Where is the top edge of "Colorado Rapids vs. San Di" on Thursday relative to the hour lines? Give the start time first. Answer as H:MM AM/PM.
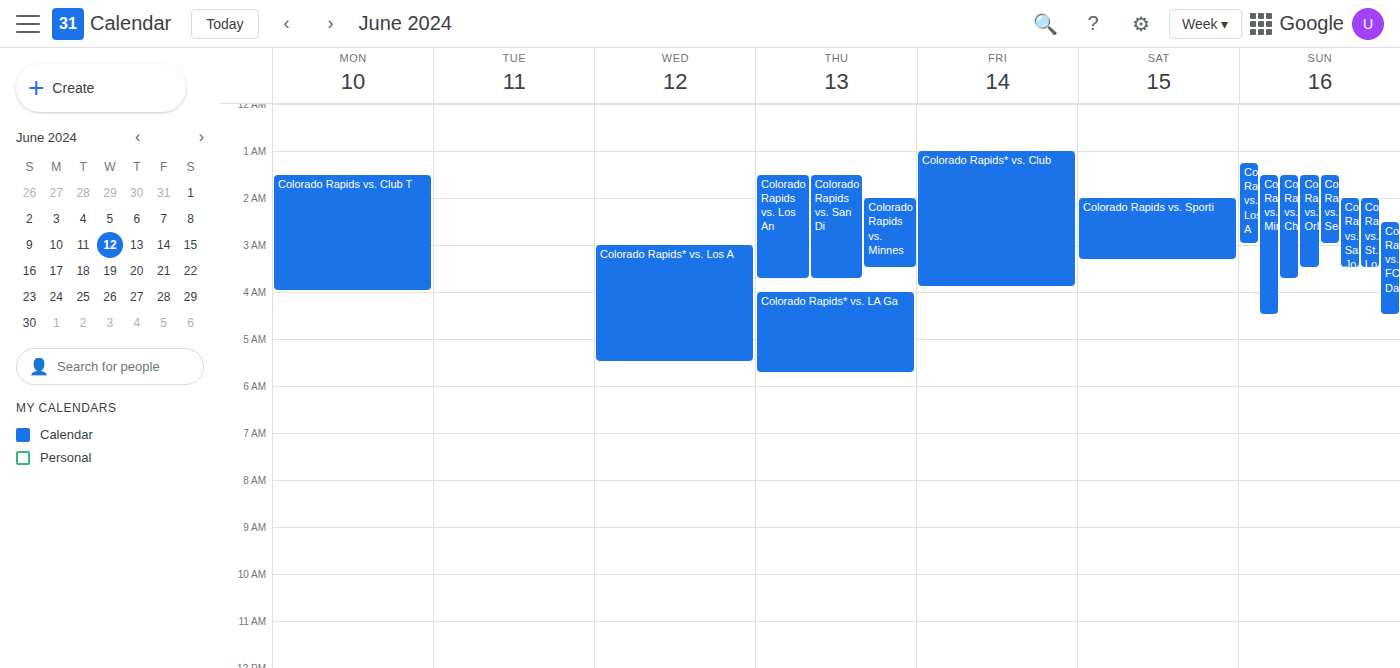
1:30 AM -- halfway between the 1 AM and 2 AM lines.